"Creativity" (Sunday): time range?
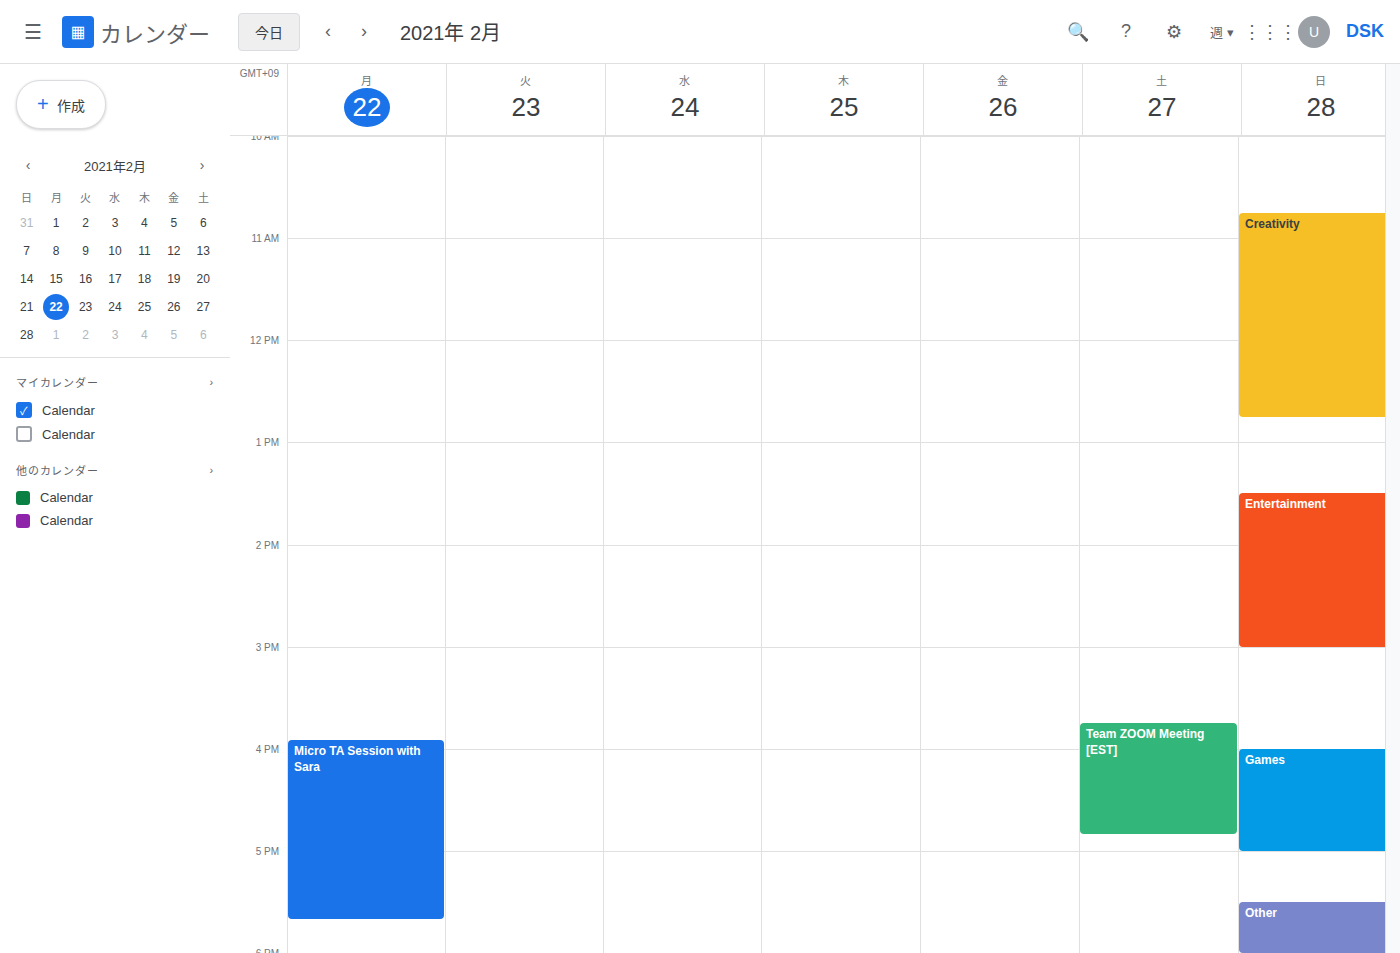
10:45 AM to 12:45 PM